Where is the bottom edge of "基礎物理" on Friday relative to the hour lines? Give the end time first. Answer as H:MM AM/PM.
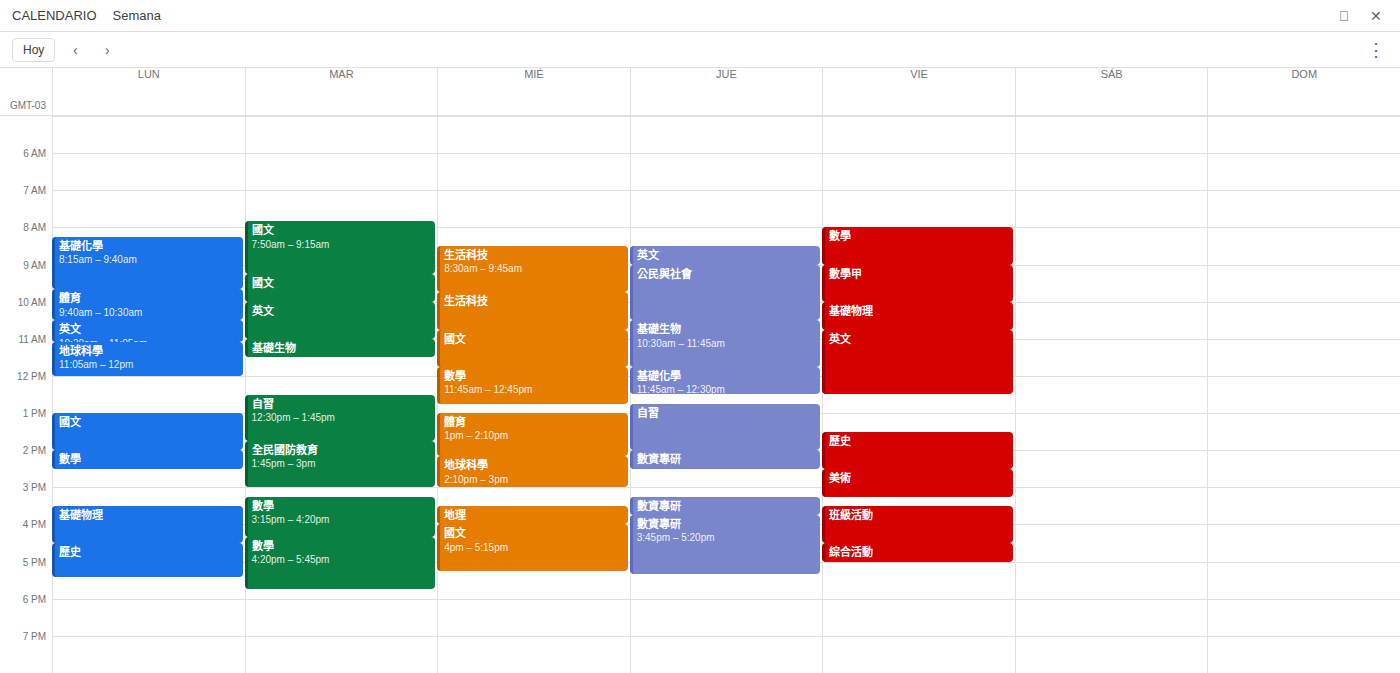
10:45 AM -- neither: three quarters of the way from the 10 AM line to the 11 AM line.